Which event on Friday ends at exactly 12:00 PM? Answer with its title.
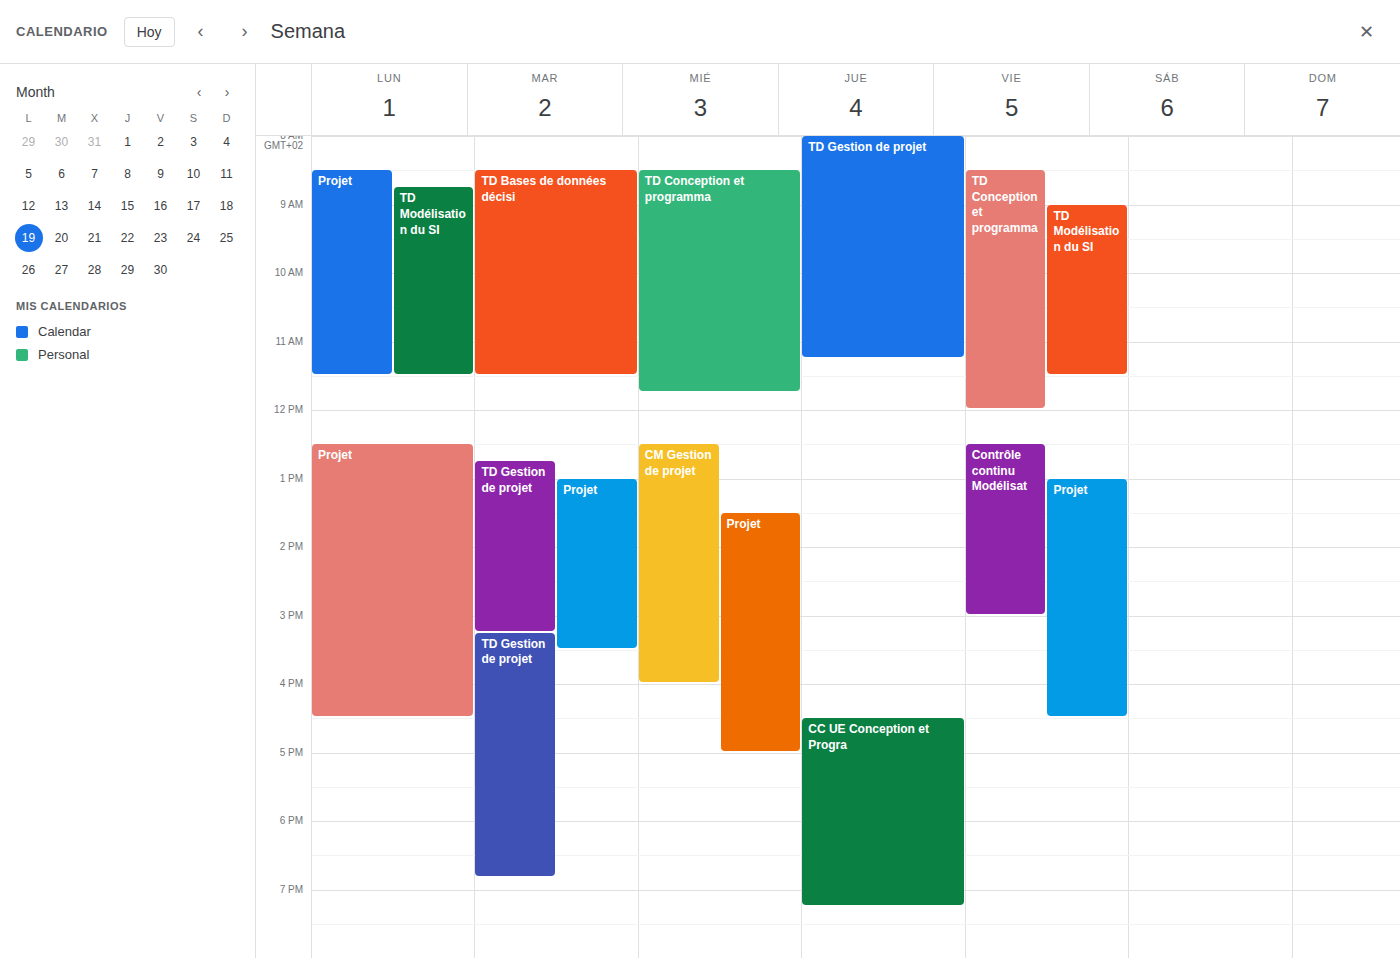
"TD Conception et programma"